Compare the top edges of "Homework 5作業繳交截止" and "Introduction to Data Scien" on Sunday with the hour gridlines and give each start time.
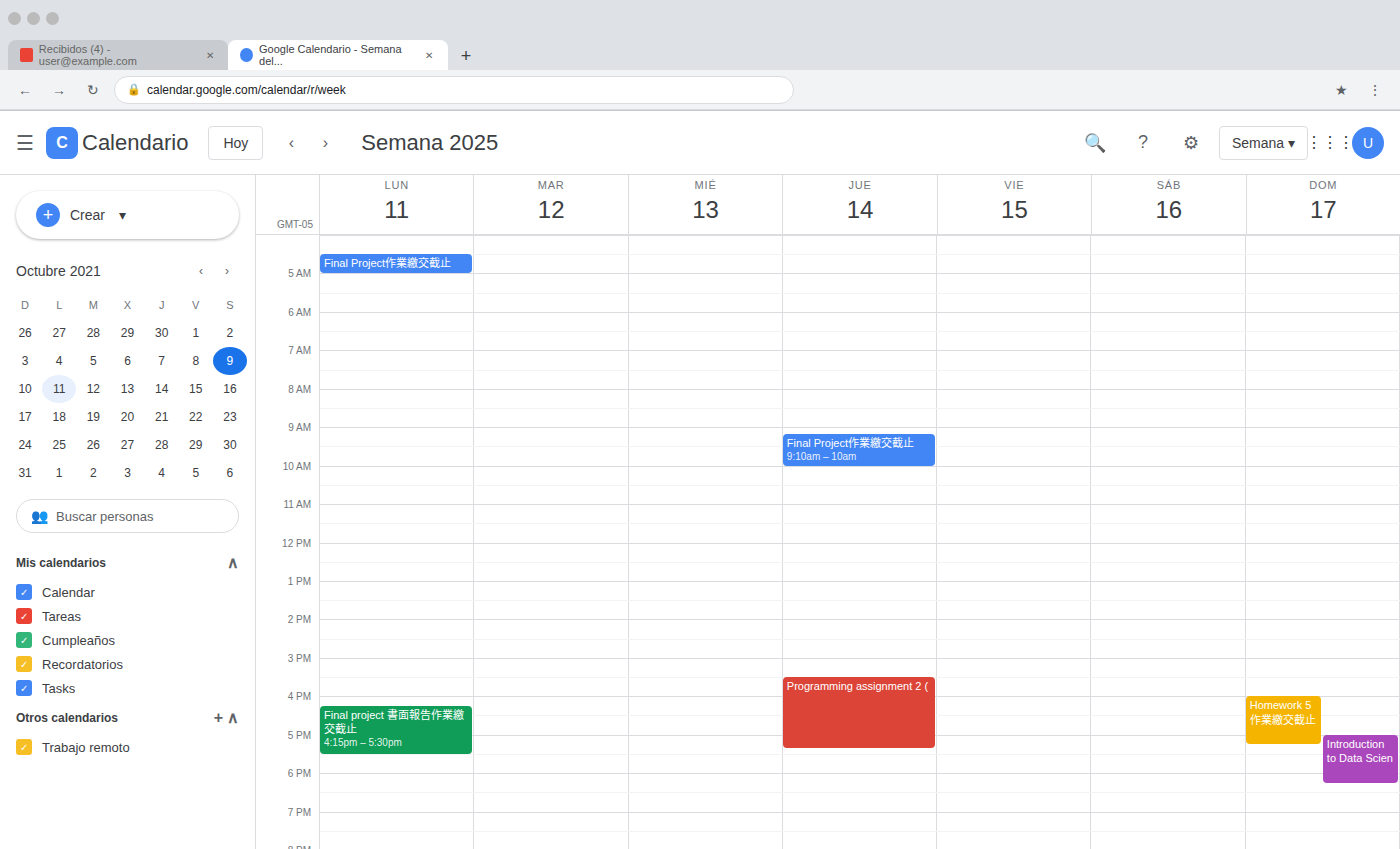
"Homework 5作業繳交截止": 4:00 PM, exactly on the 4 PM line. "Introduction to Data Scien": 5:00 PM, exactly on the 5 PM line.